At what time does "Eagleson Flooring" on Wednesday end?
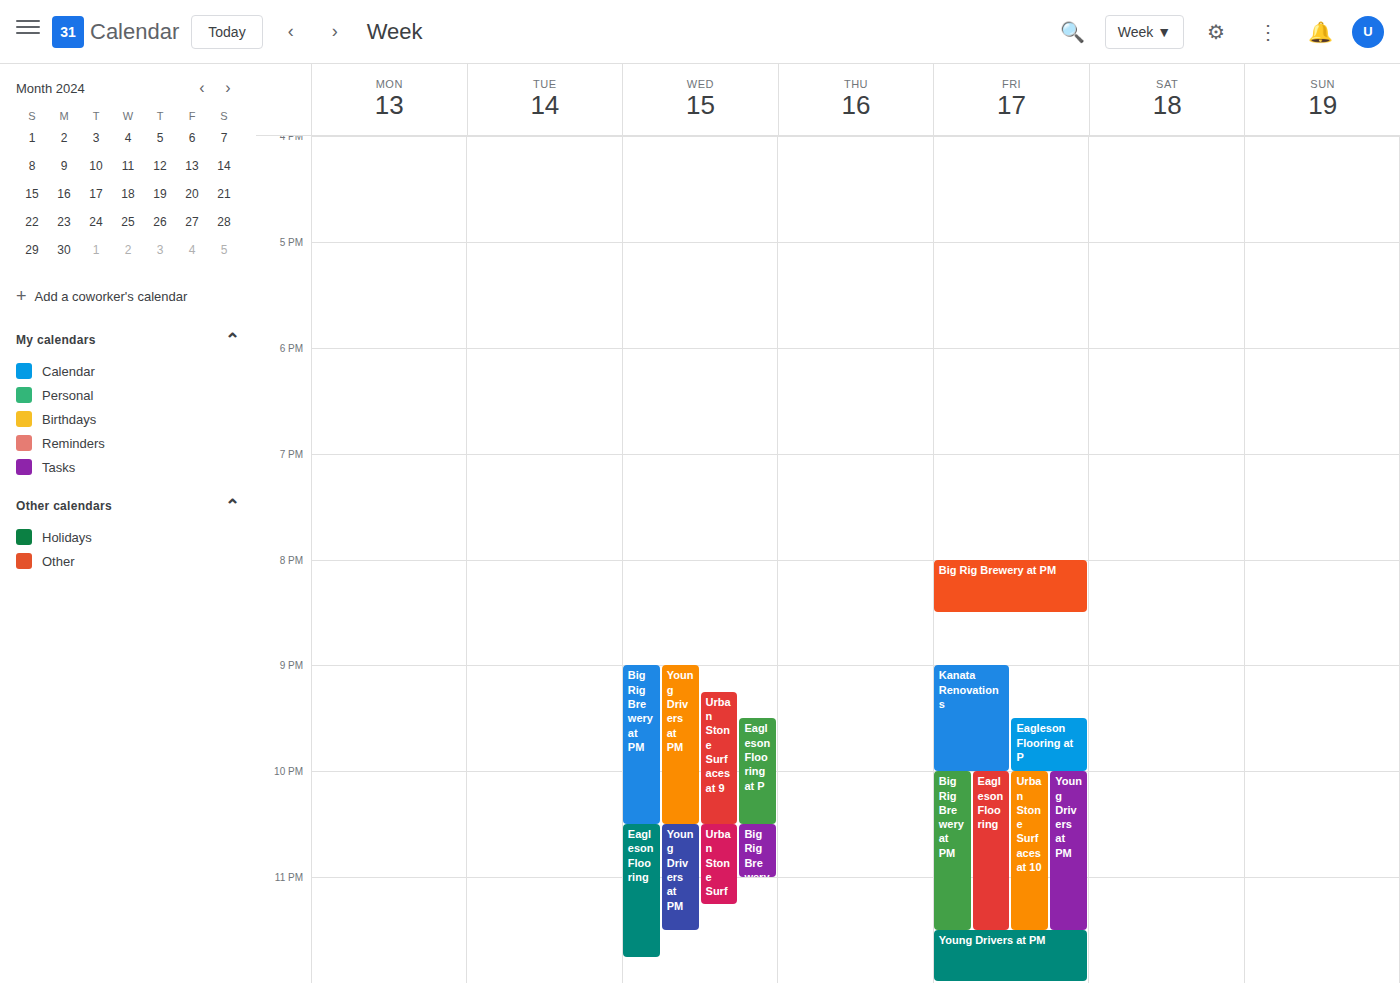
11:45 PM